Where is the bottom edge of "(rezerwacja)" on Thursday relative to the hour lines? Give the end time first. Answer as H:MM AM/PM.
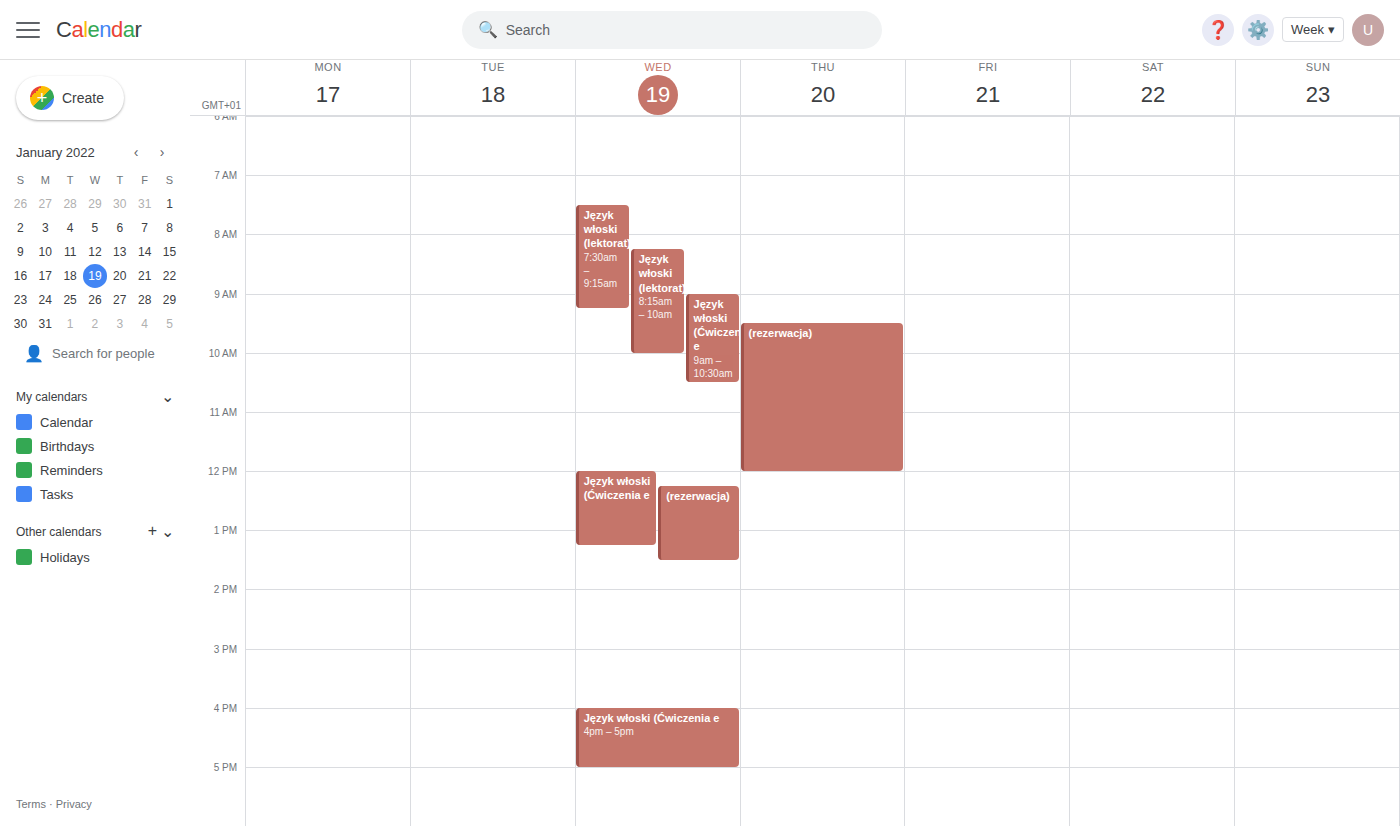
12:00 PM -- exactly on the 12 PM line.